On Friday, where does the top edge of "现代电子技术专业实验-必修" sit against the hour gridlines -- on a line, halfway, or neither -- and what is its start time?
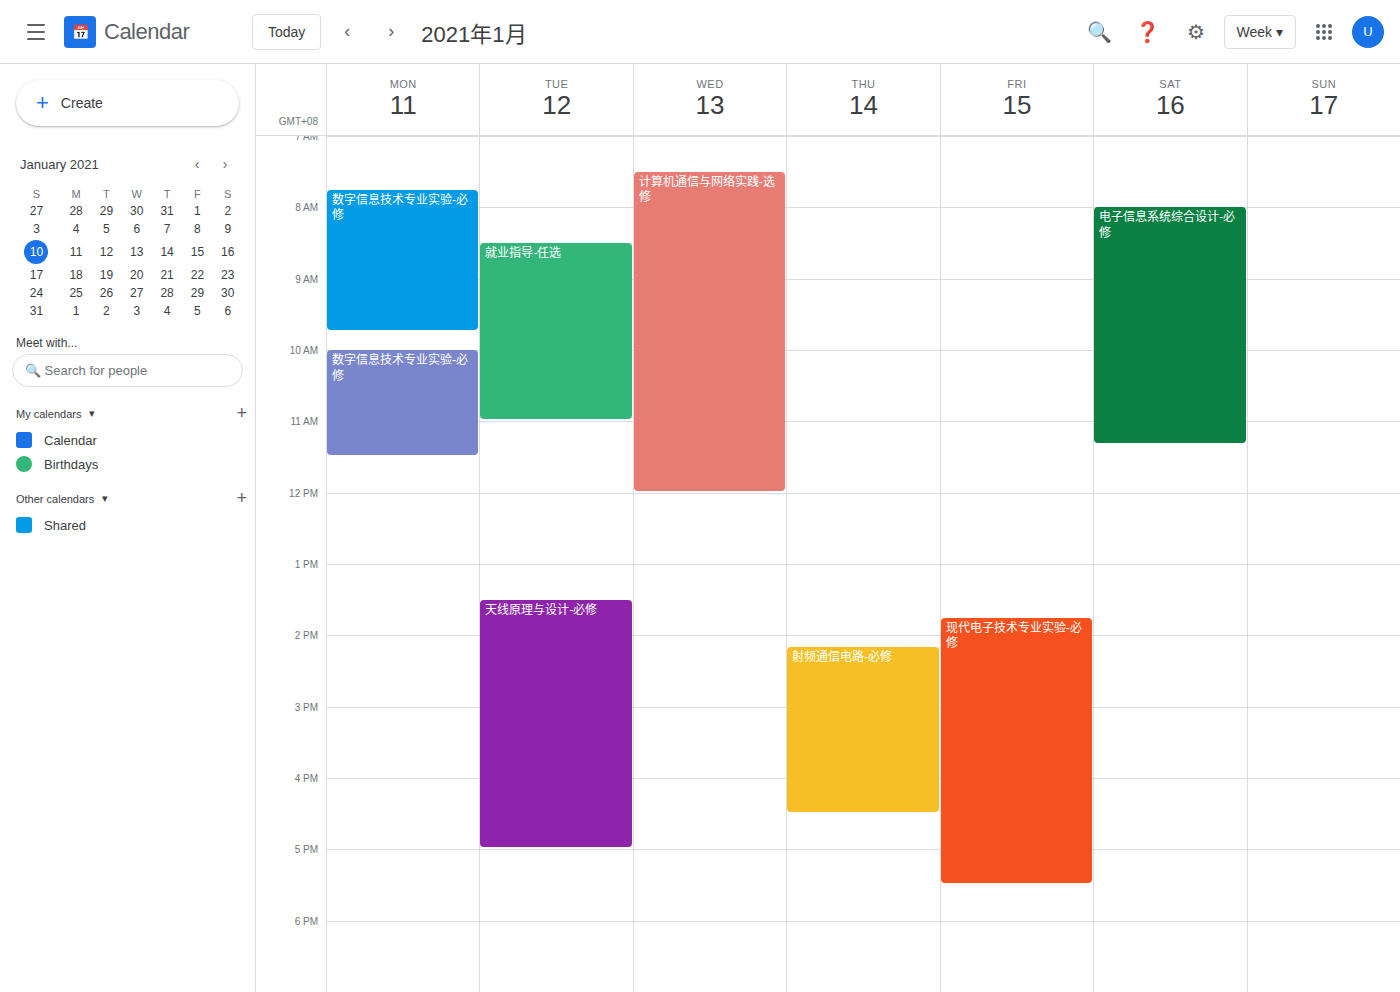
1:45 PM -- neither: three quarters of the way from the 1 PM line to the 2 PM line.